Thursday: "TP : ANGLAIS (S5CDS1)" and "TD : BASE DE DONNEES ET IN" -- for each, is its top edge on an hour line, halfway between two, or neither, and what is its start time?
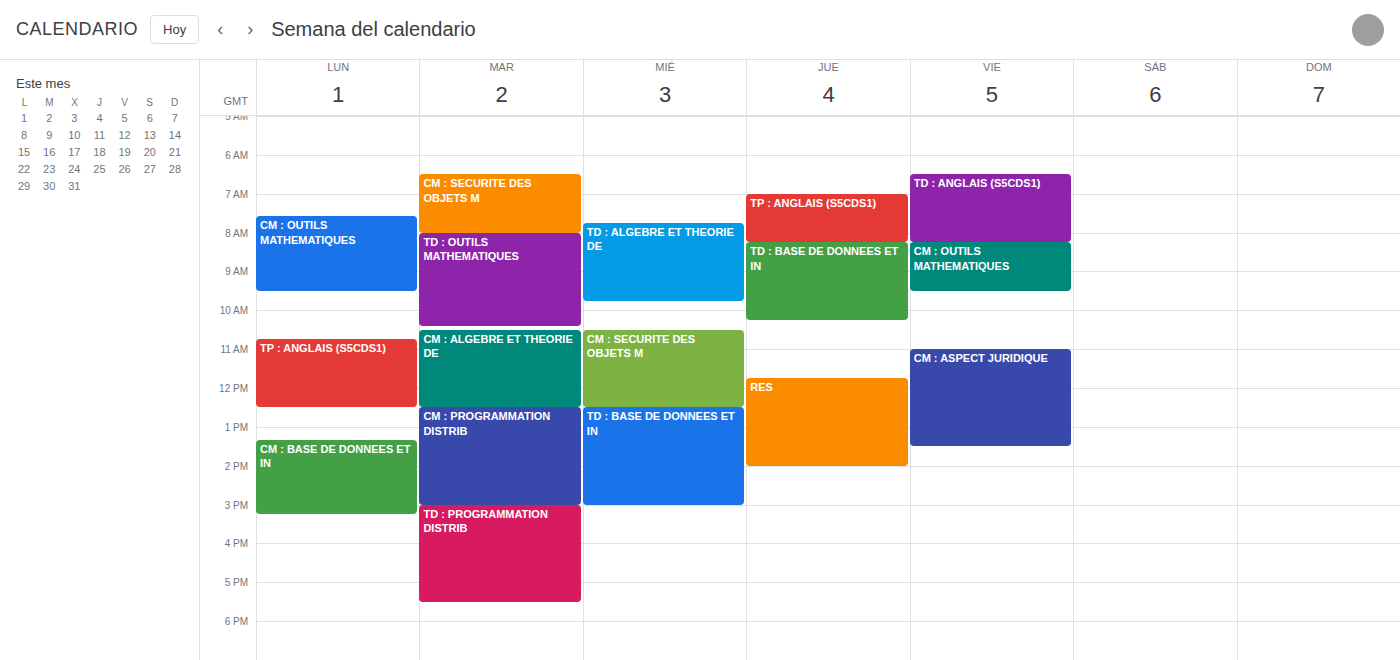
"TP : ANGLAIS (S5CDS1)": 7:00 AM, exactly on the 7 AM line. "TD : BASE DE DONNEES ET IN": 8:15 AM, neither: a quarter of the way from the 8 AM line to the 9 AM line.